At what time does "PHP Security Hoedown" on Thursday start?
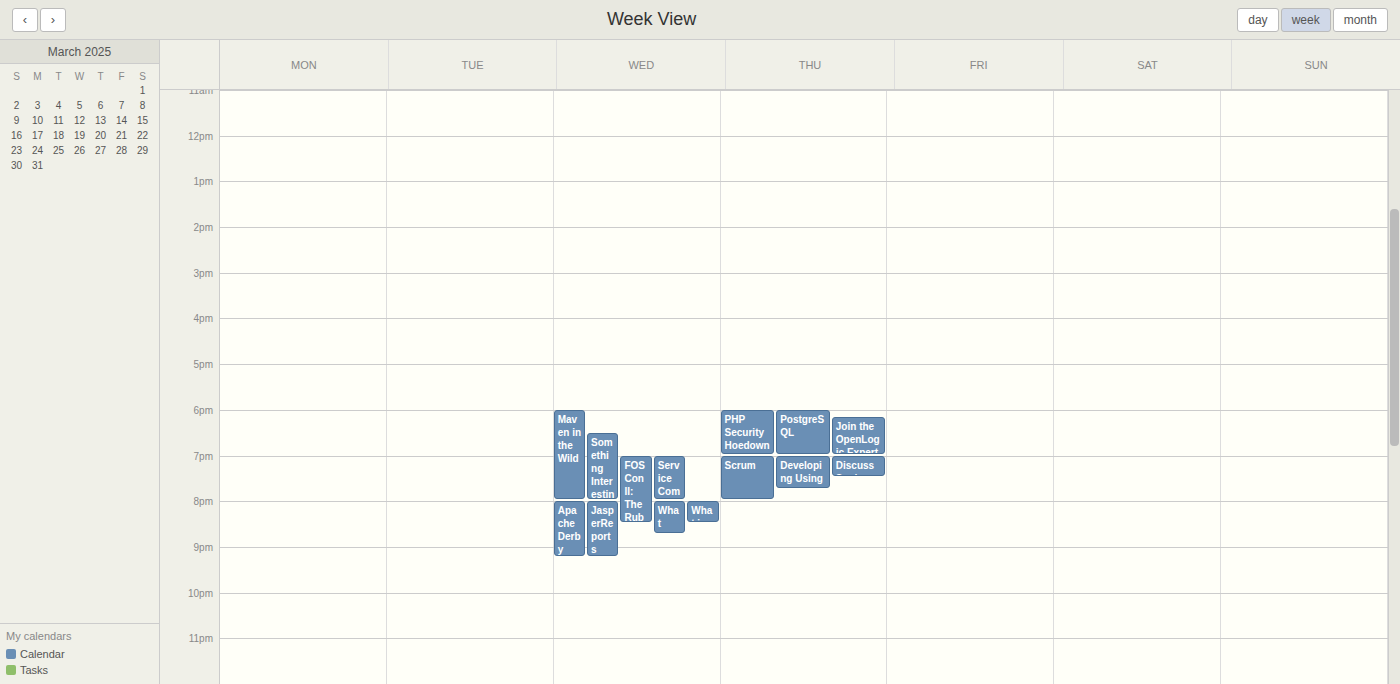
6:00 PM